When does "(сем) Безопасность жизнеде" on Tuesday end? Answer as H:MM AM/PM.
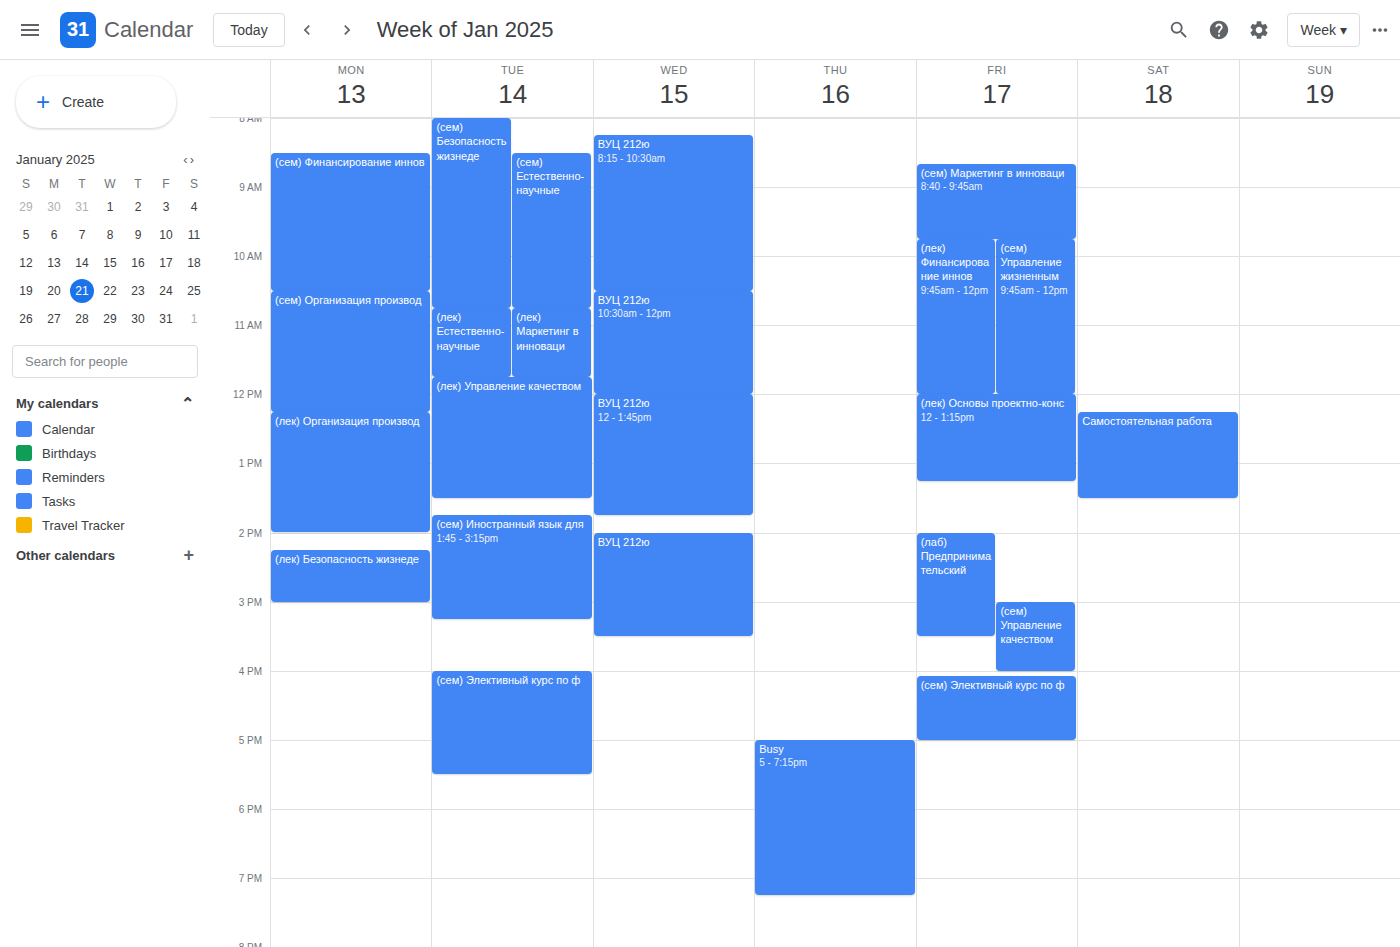
10:45 AM